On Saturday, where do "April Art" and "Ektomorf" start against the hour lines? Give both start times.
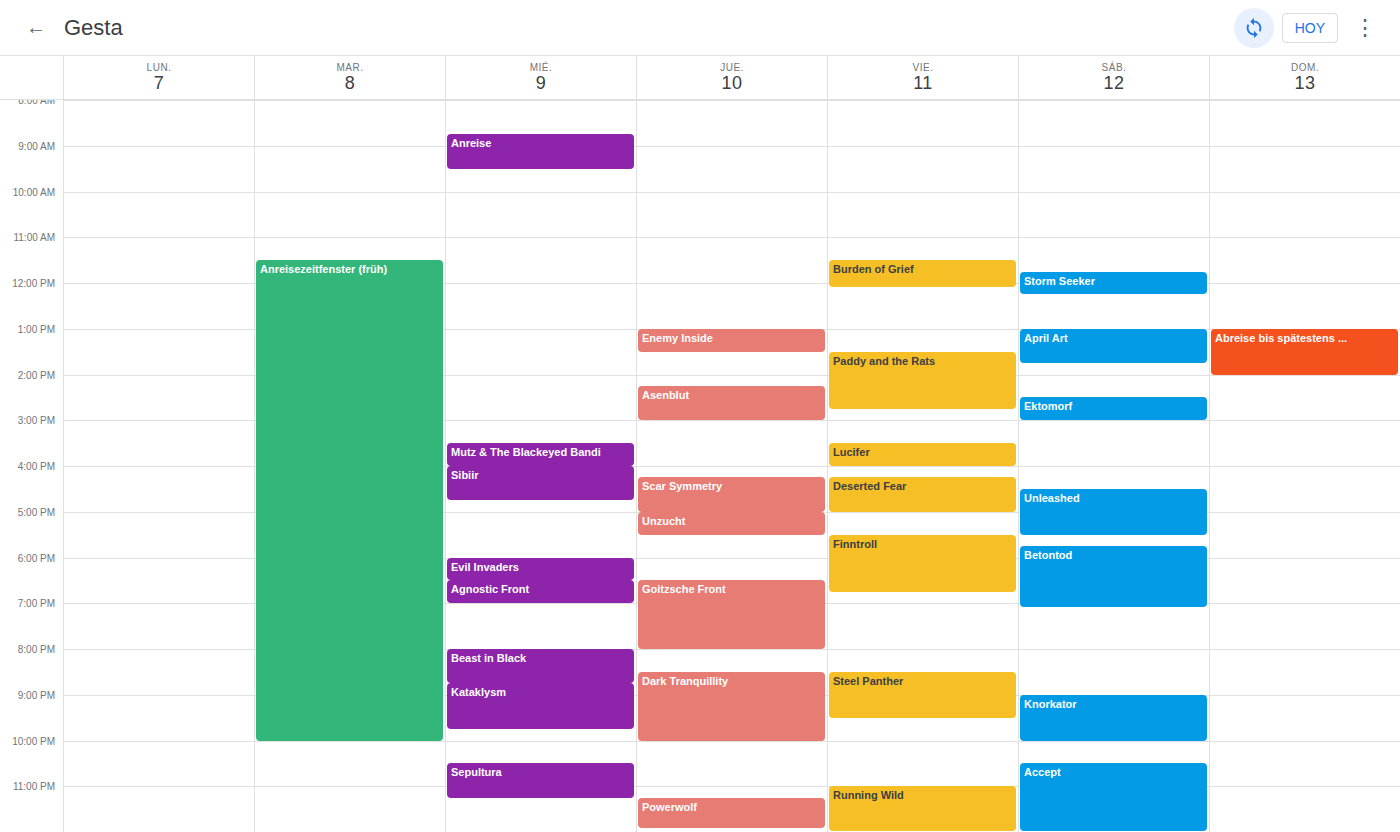
"April Art": 1:00 PM, exactly on the 1 PM line. "Ektomorf": 2:30 PM, halfway between the 2 PM and 3 PM lines.